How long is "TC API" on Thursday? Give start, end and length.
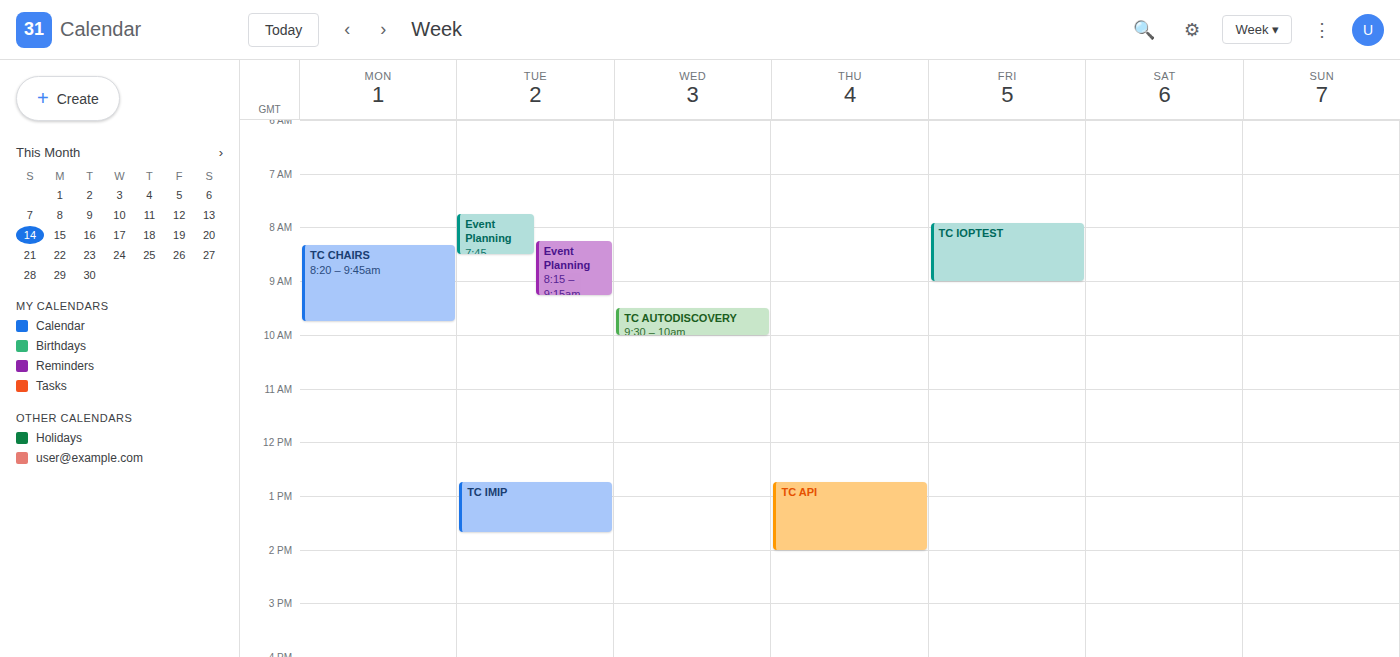
12:45 PM to 2:00 PM, 1 hour 15 minutes